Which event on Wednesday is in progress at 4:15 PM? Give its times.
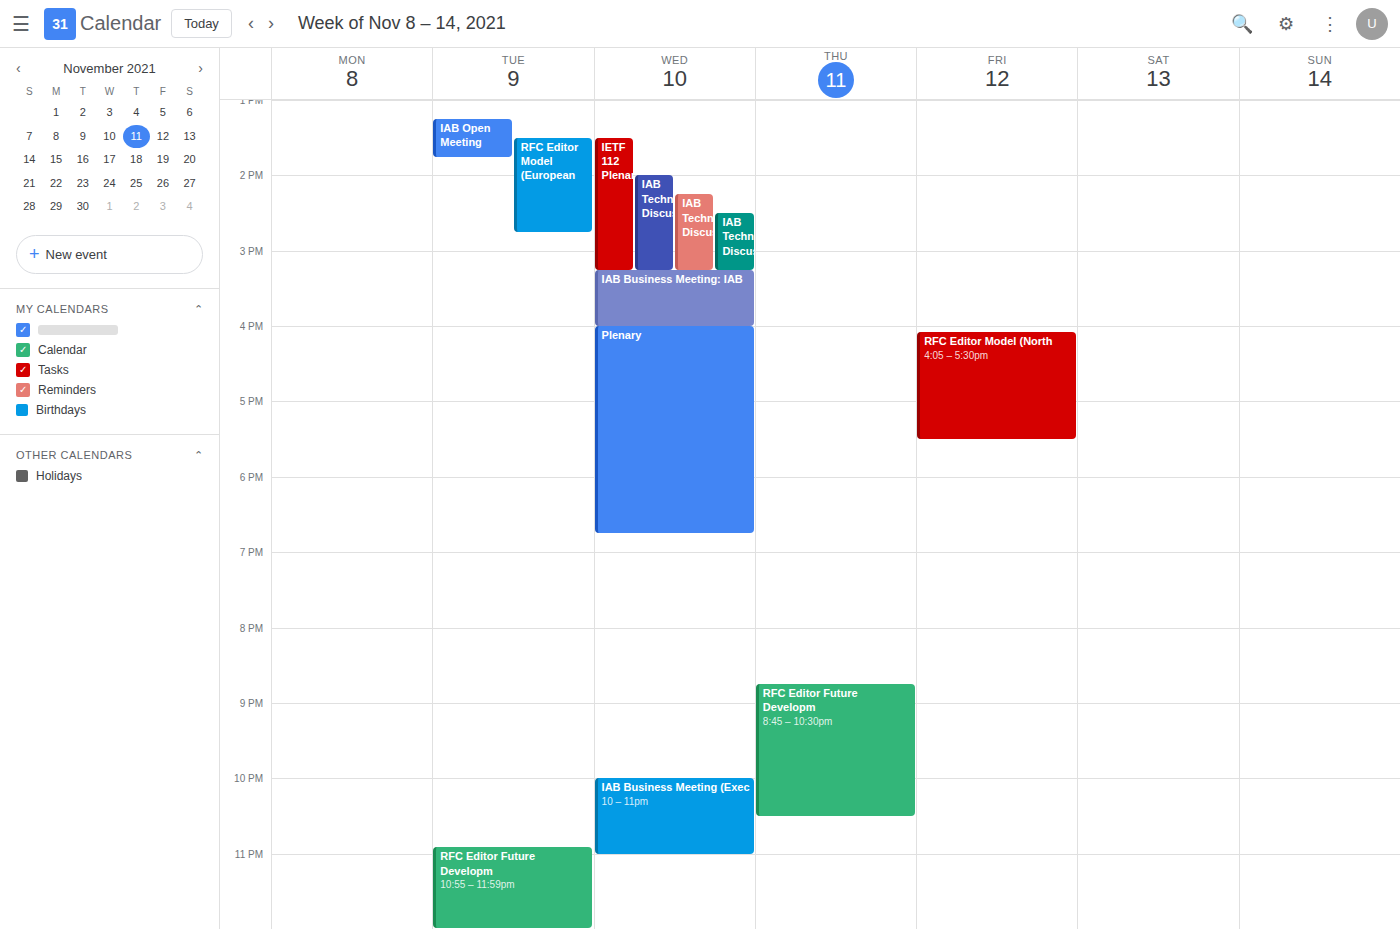
"Plenary", 4:00 PM to 6:45 PM